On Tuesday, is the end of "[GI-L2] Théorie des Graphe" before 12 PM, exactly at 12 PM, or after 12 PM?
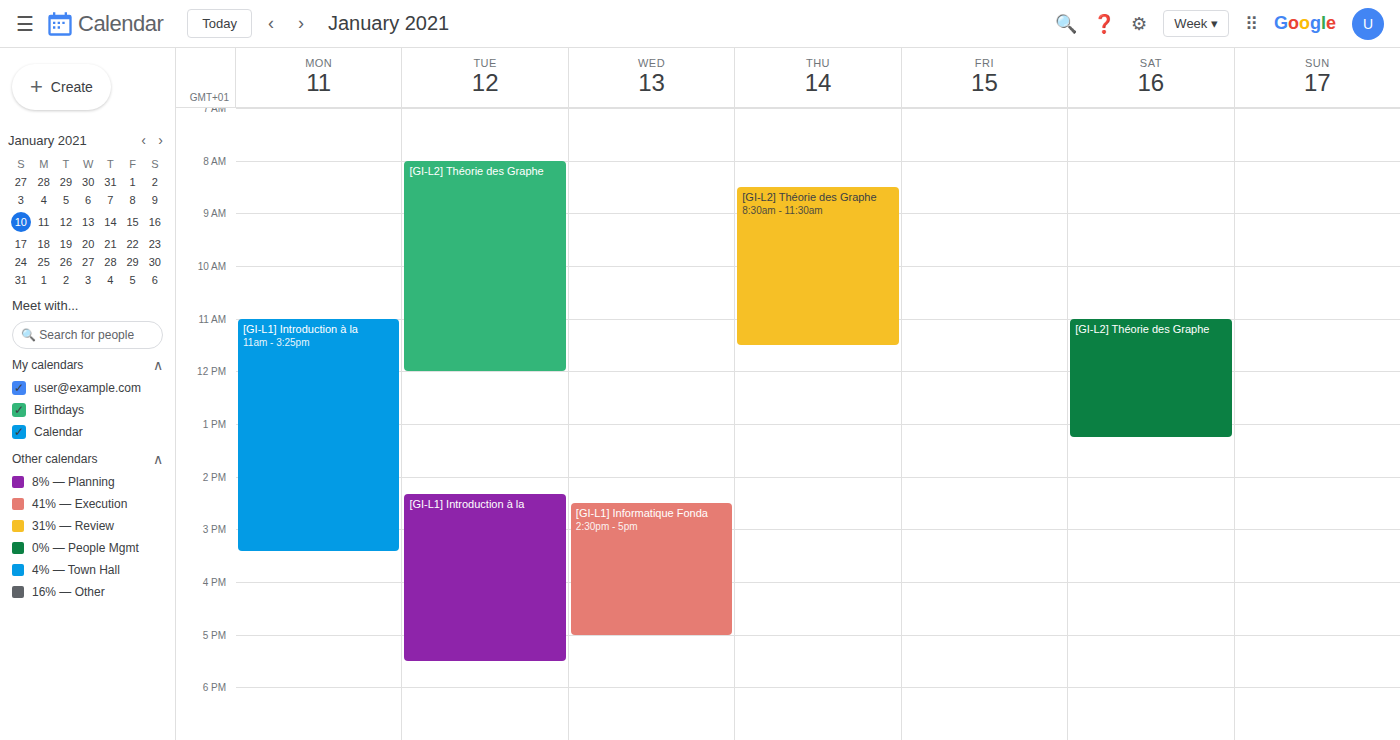
12:00 PM -- exactly at 12 PM, on the 12 PM line.